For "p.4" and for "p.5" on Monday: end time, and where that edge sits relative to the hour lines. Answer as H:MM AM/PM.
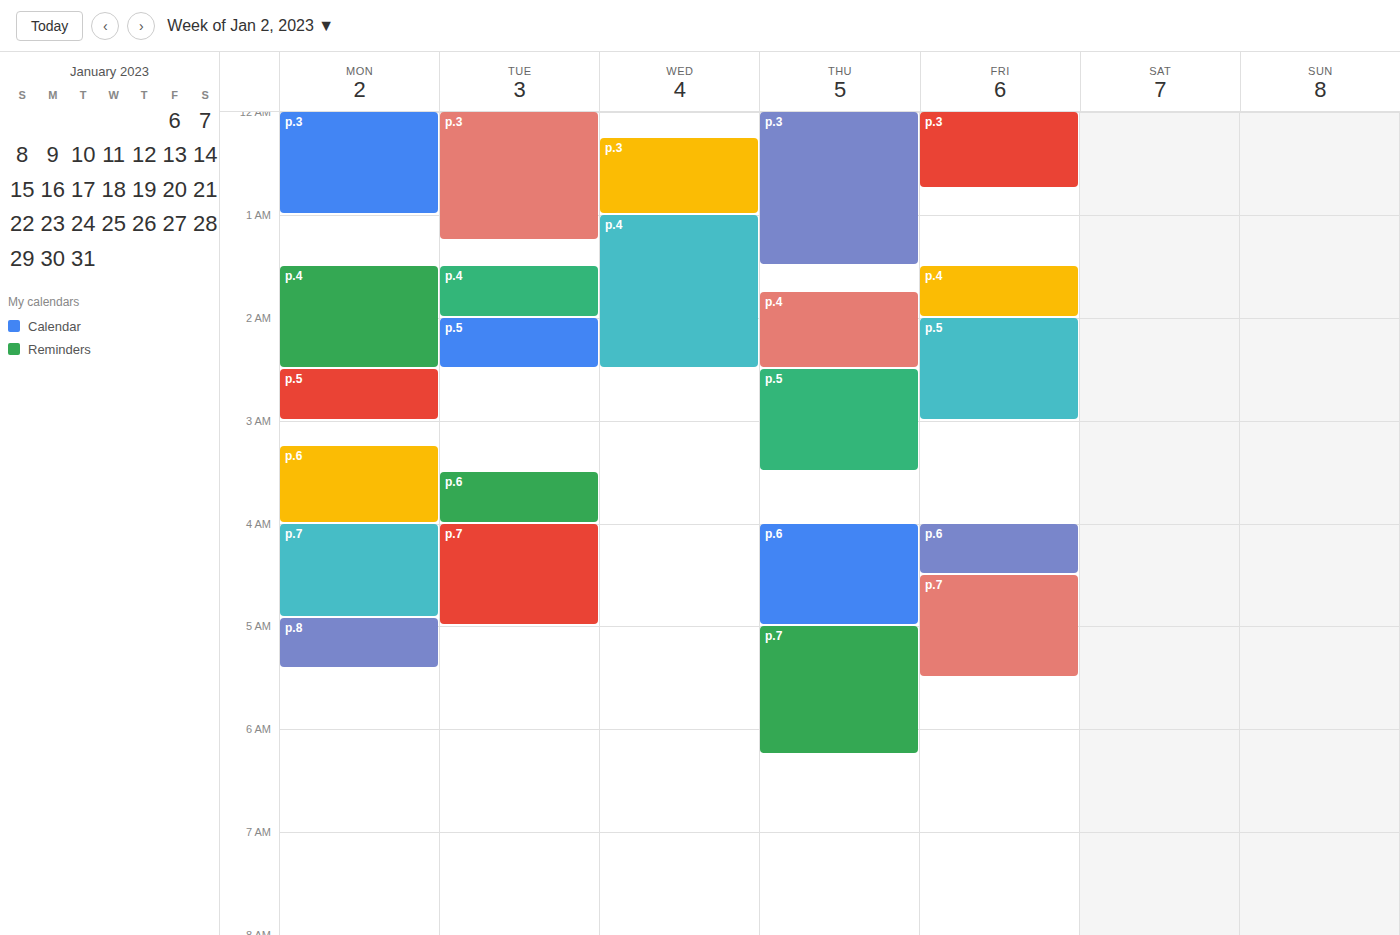
"p.4": 2:30 AM, halfway between the 2 AM and 3 AM lines. "p.5": 3:00 AM, exactly on the 3 AM line.